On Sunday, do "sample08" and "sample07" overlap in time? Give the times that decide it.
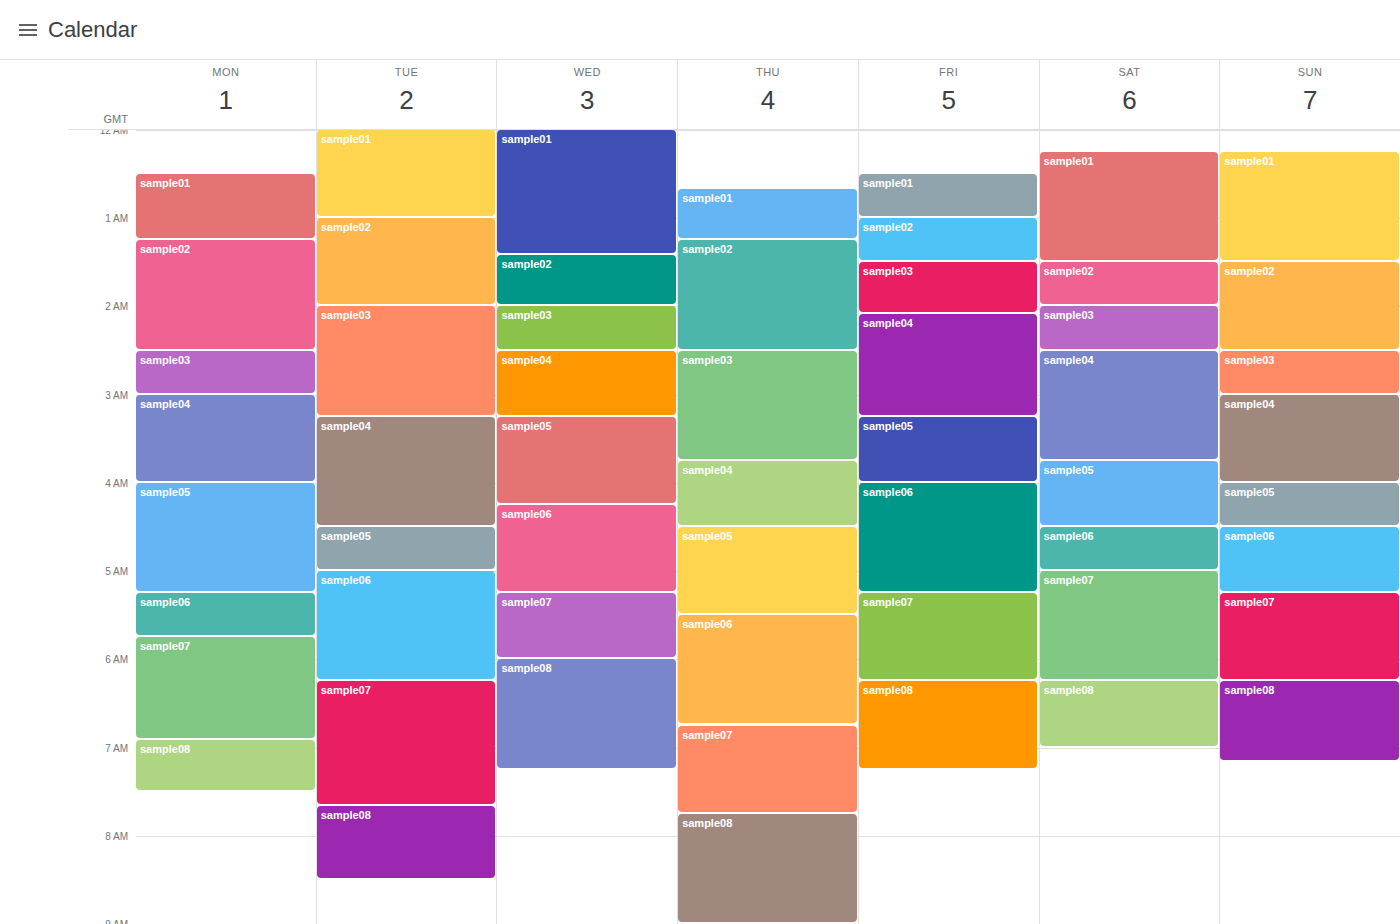
"sample07" ends at 06:15, exactly when "sample08" starts -- they touch but do not overlap.